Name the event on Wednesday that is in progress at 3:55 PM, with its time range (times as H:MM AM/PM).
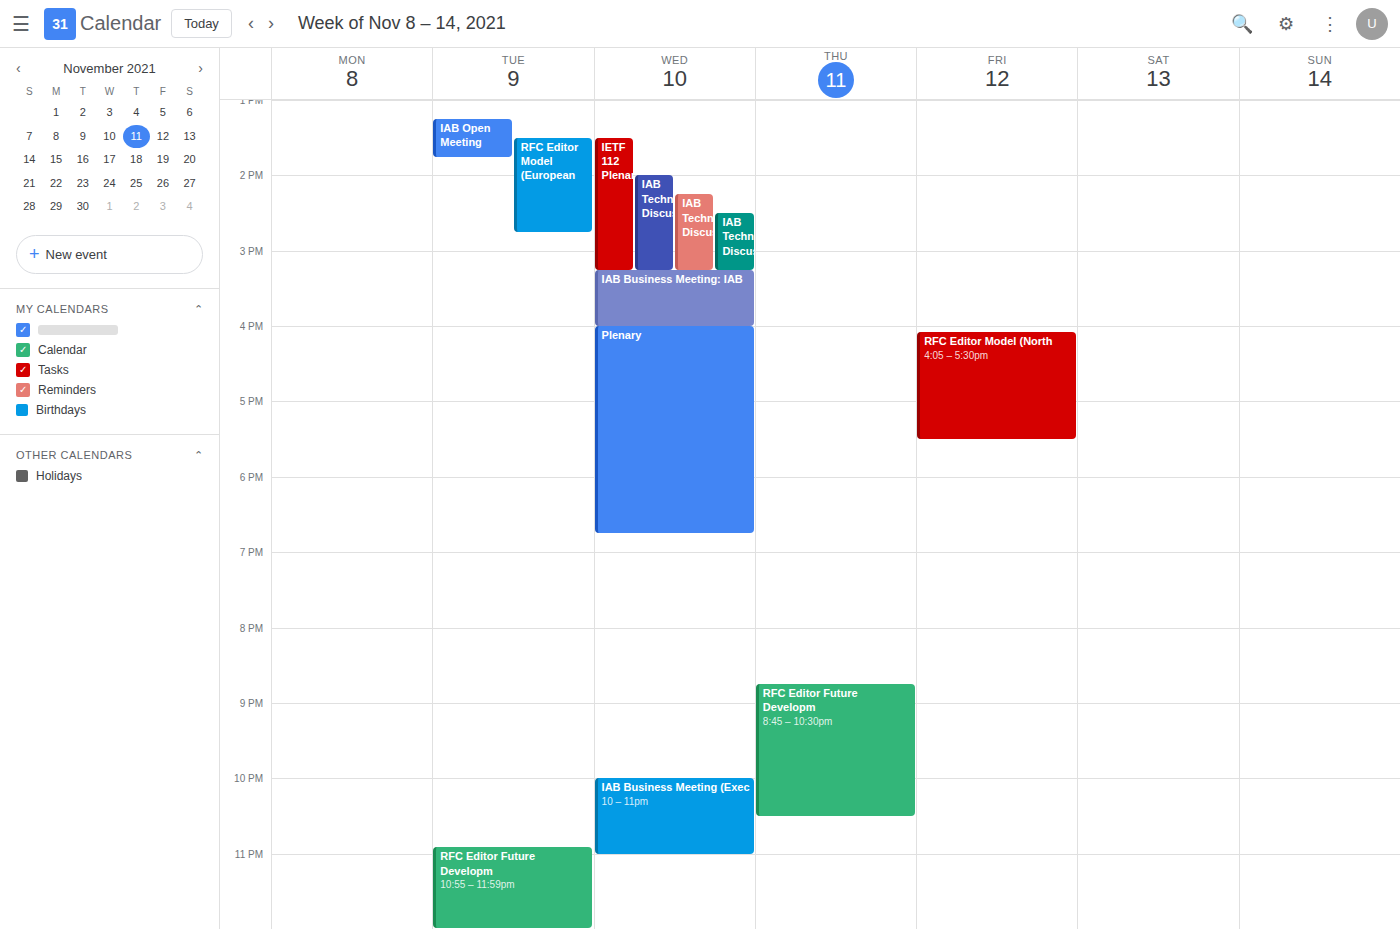
"IAB Business Meeting: IAB", 3:15 PM to 4:00 PM